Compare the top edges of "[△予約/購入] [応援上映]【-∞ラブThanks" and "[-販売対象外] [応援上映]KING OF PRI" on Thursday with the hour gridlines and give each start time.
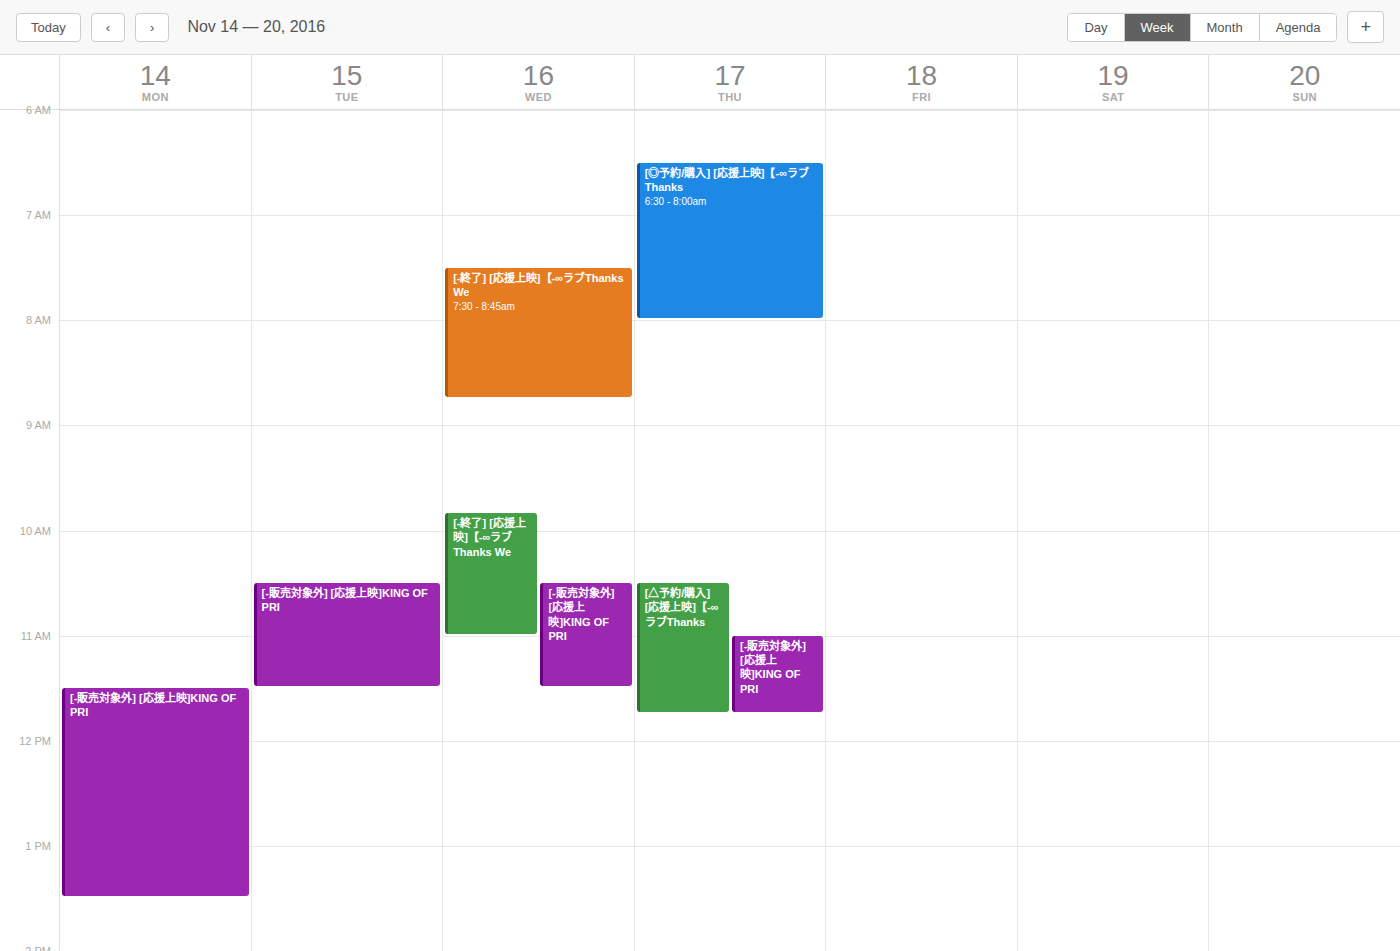
"[△予約/購入] [応援上映]【-∞ラブThanks": 10:30 AM, halfway between the 10 AM and 11 AM lines. "[-販売対象外] [応援上映]KING OF PRI": 11:00 AM, exactly on the 11 AM line.